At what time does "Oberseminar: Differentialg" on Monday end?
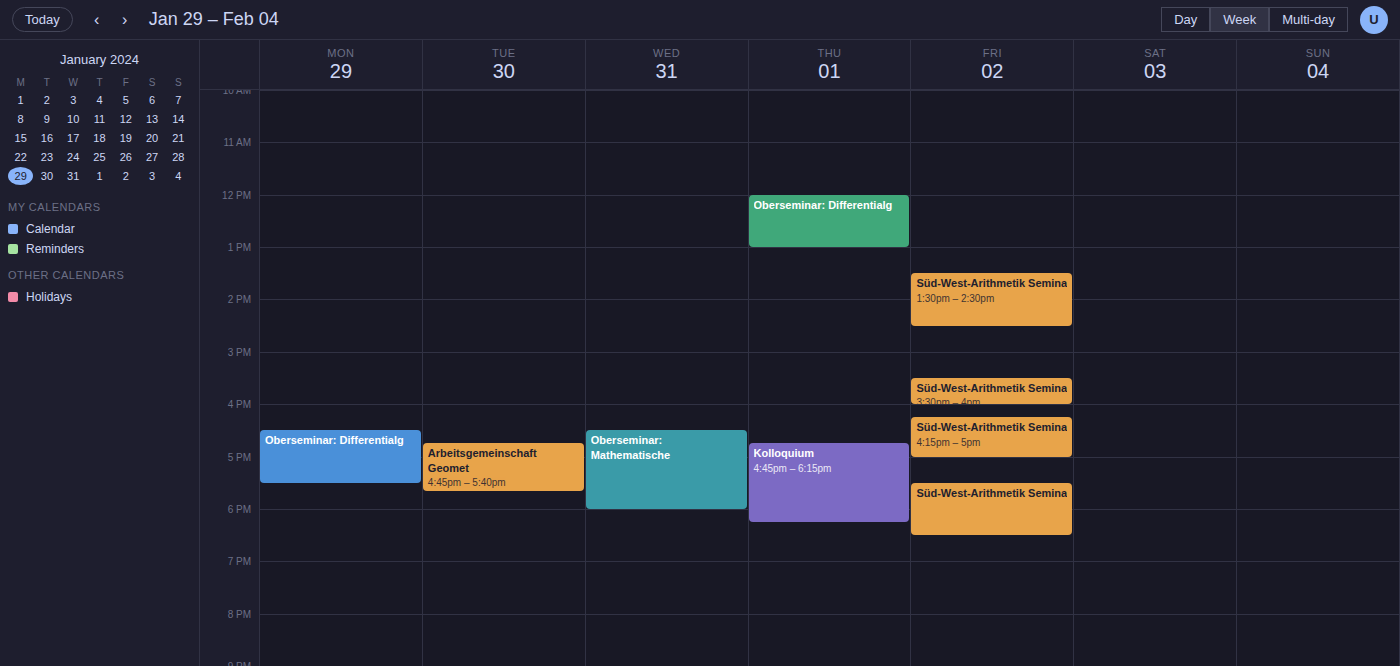
5:30 PM